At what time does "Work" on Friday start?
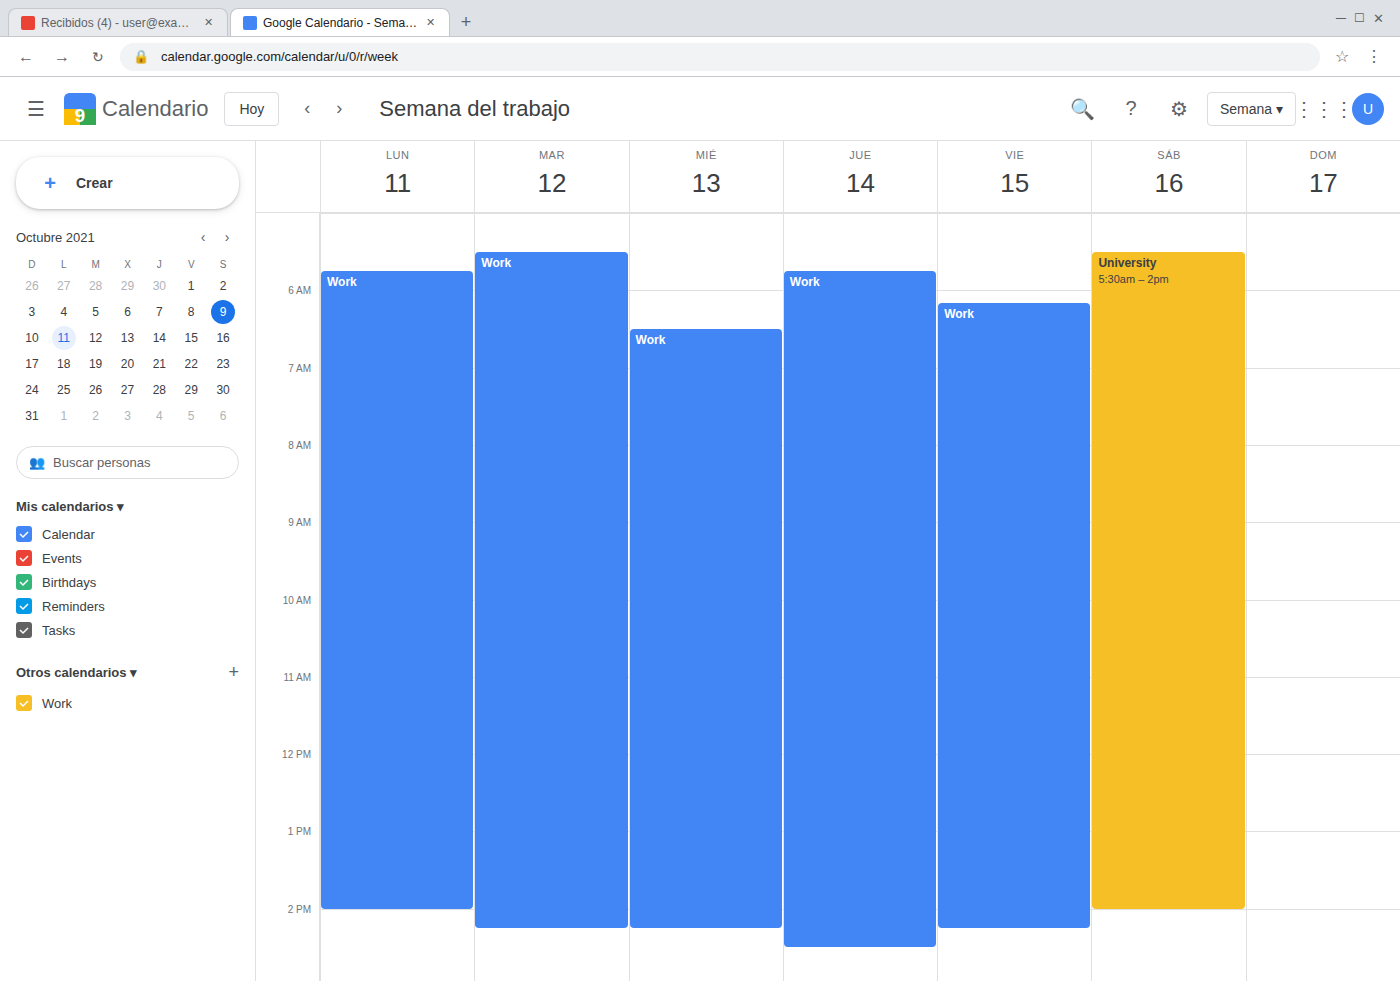
6:10 AM